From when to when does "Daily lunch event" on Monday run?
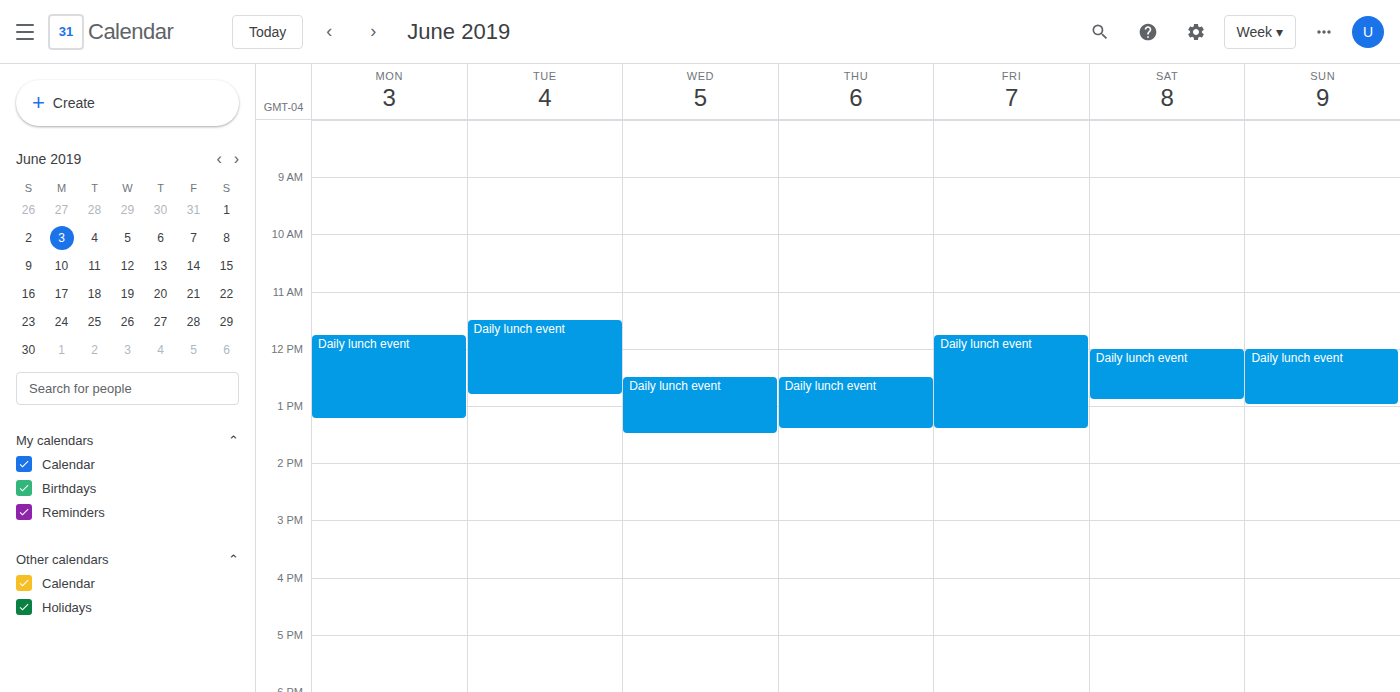
11:45 AM to 1:15 PM